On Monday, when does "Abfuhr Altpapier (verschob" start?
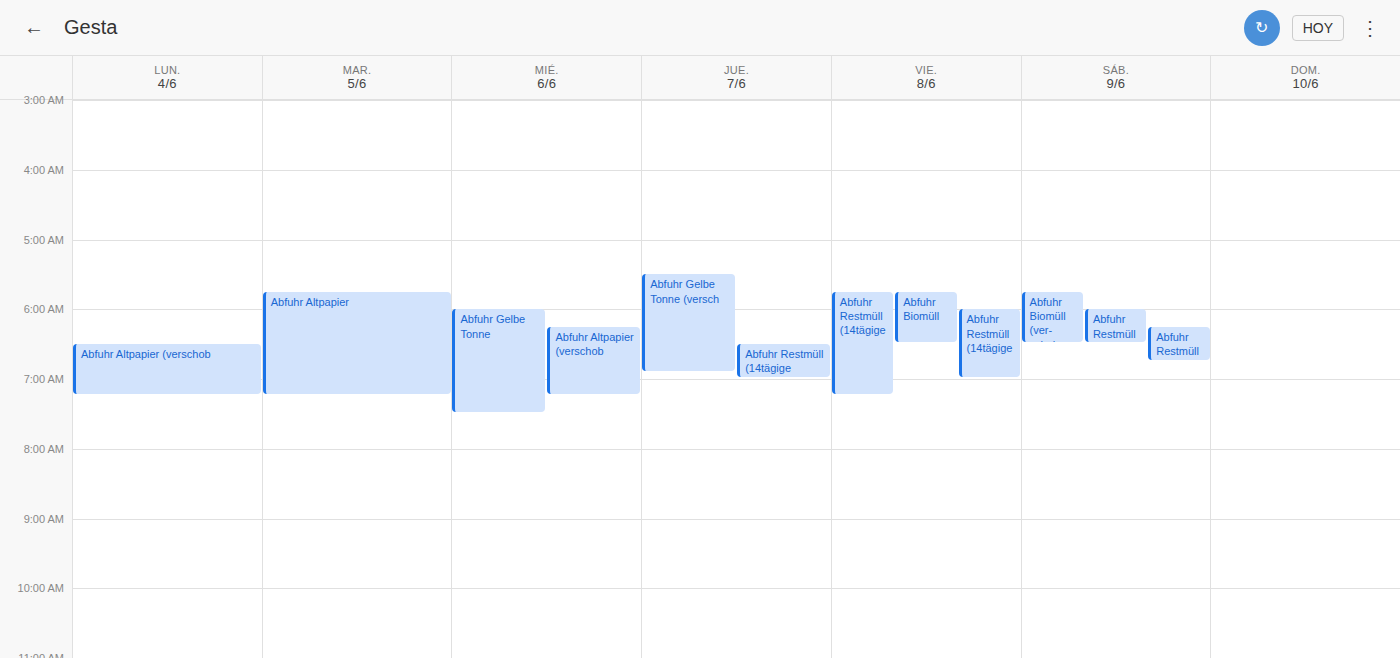
6:30 AM